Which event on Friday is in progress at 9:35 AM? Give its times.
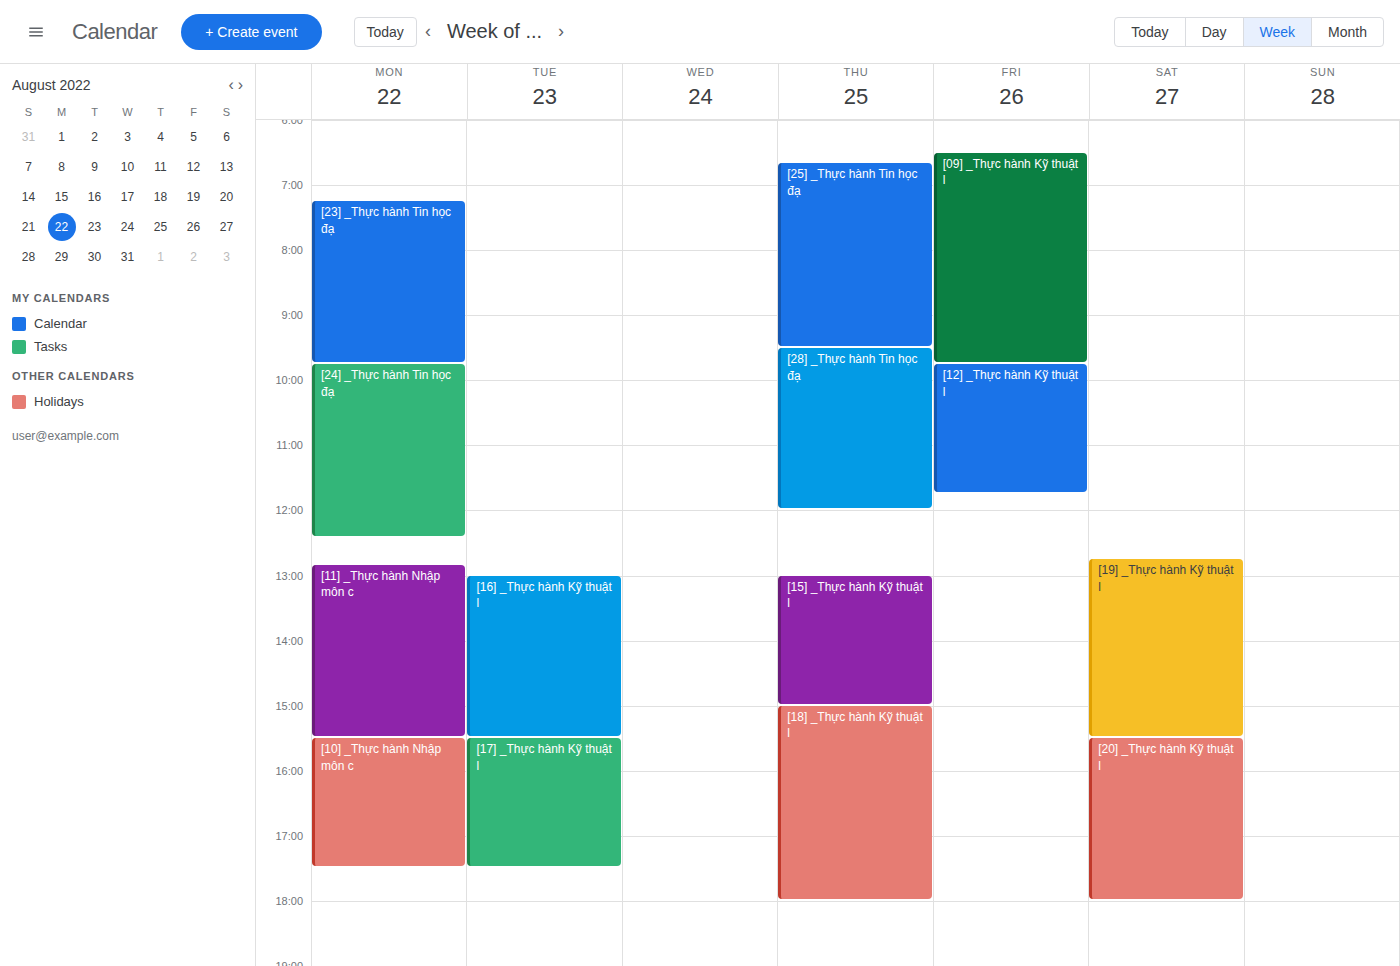
"[09] _Thực hành Kỹ thuật l", 6:30 AM to 9:45 AM